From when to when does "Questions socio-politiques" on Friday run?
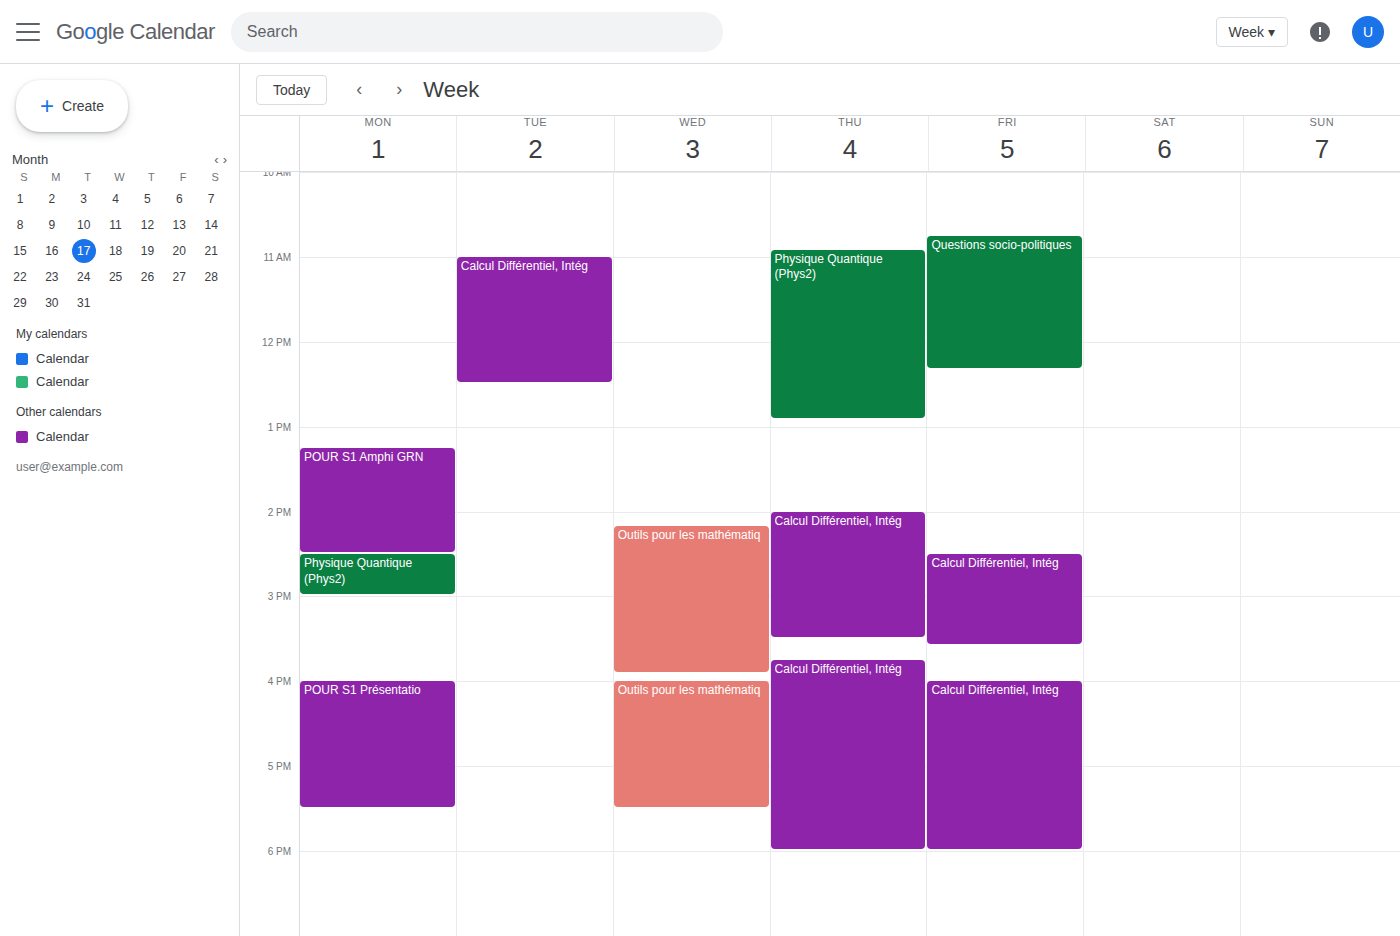
10:45 AM to 12:20 PM